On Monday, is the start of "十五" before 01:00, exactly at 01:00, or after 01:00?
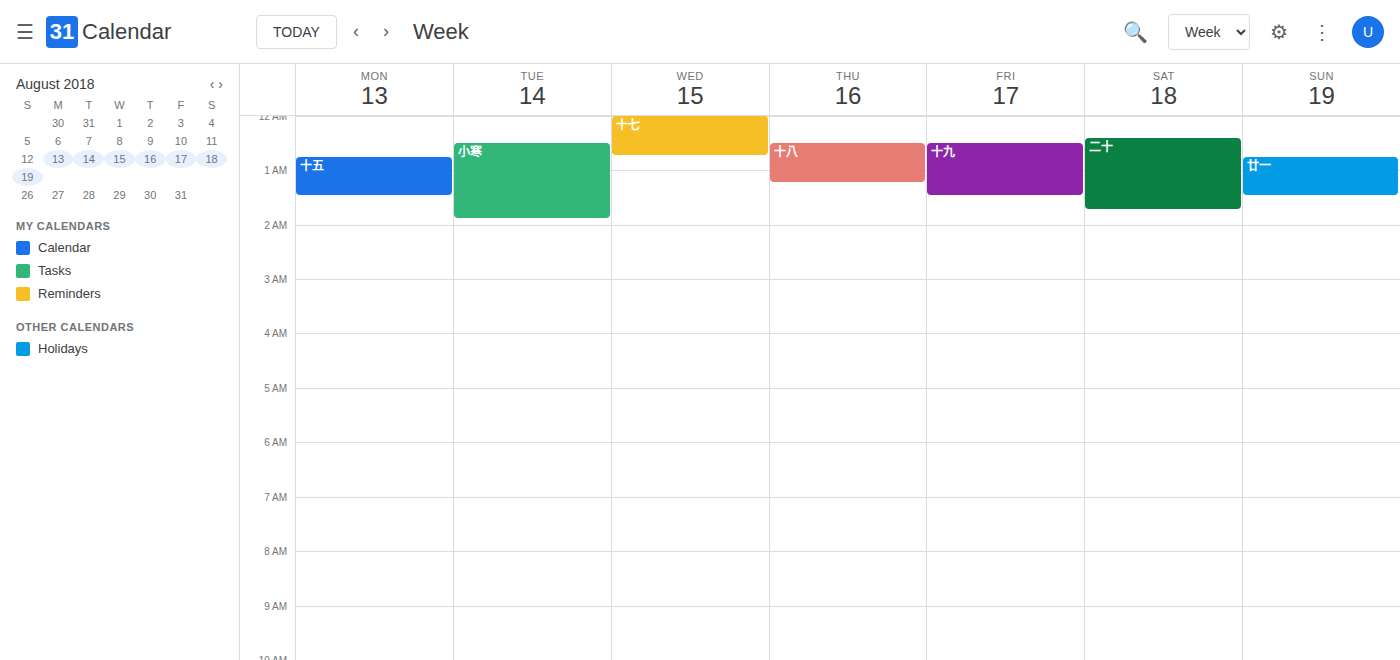
00:45 -- before 01:00, 15 minutes above the 01:00 line.